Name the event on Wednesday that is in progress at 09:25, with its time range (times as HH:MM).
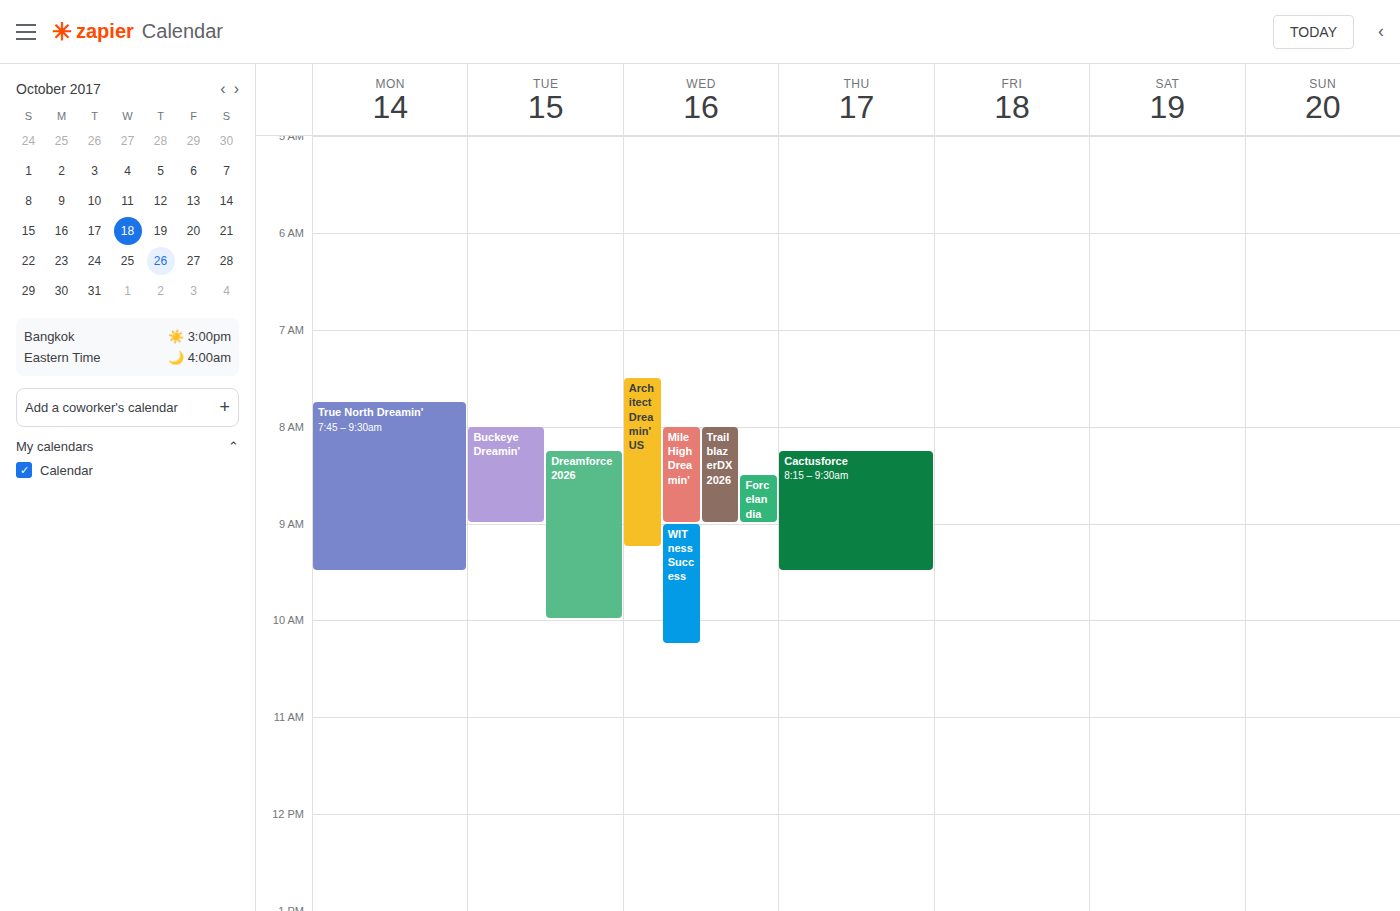
"WITness Success", 09:00 to 10:15